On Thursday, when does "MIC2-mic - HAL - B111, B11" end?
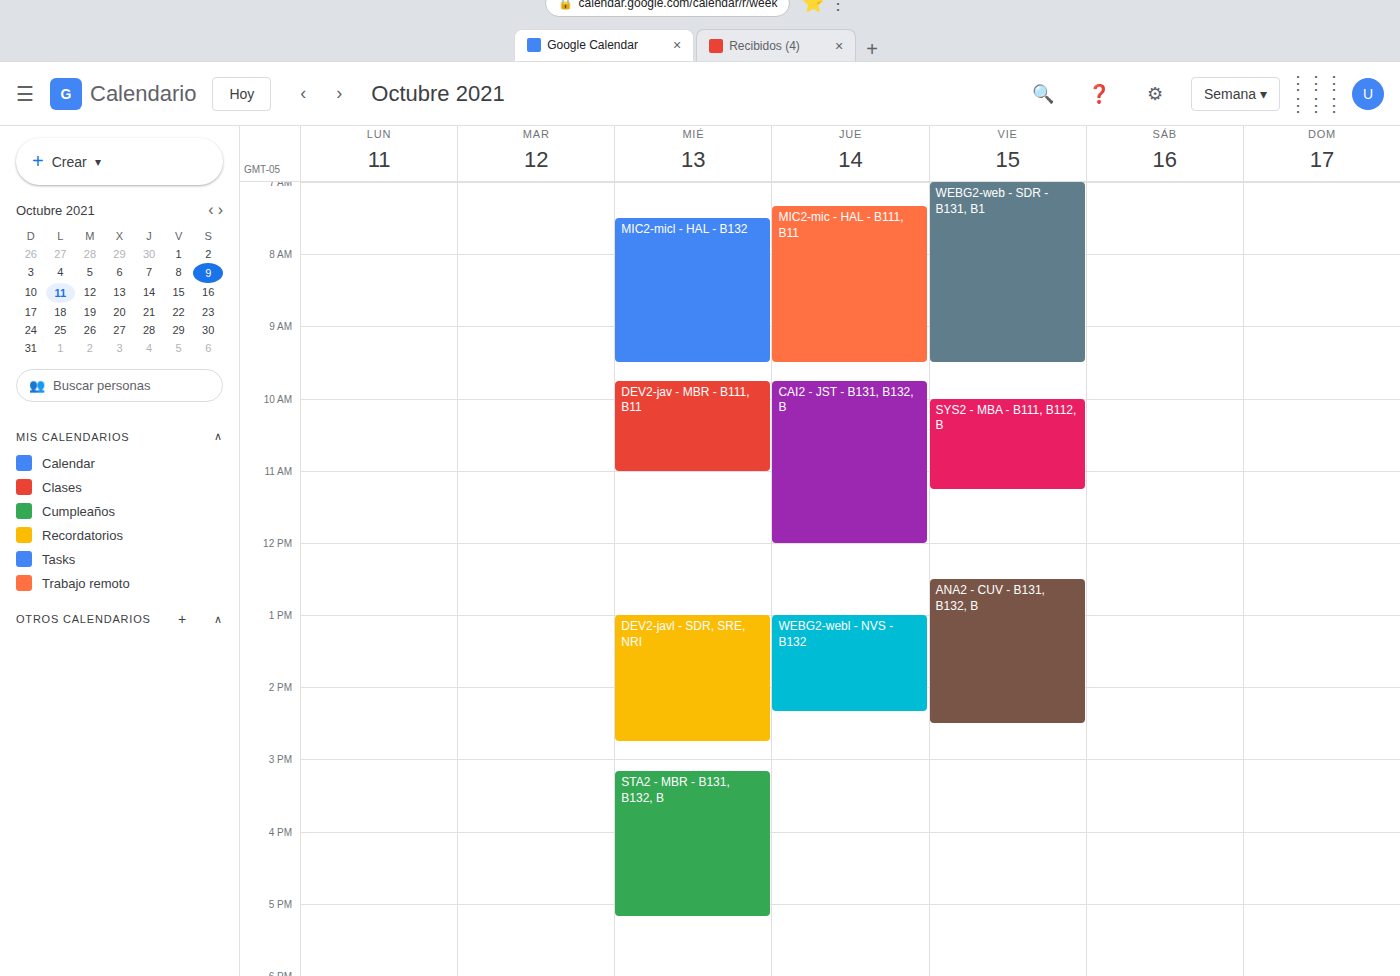
9:30 AM